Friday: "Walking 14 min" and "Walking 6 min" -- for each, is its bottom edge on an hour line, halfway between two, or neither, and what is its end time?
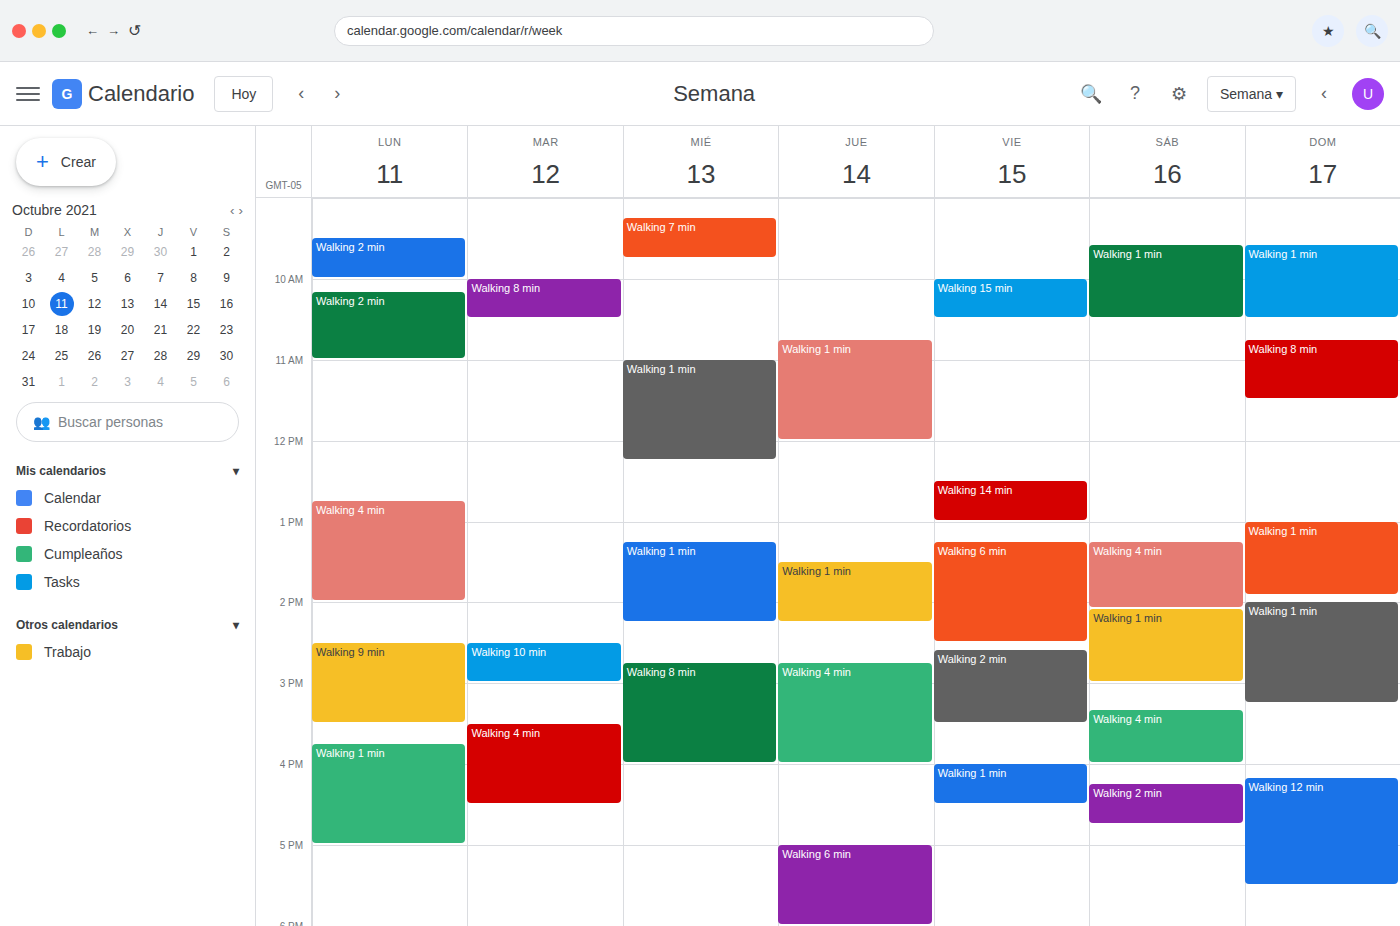
"Walking 14 min": 1:00 PM, exactly on the 1 PM line. "Walking 6 min": 2:30 PM, halfway between the 2 PM and 3 PM lines.